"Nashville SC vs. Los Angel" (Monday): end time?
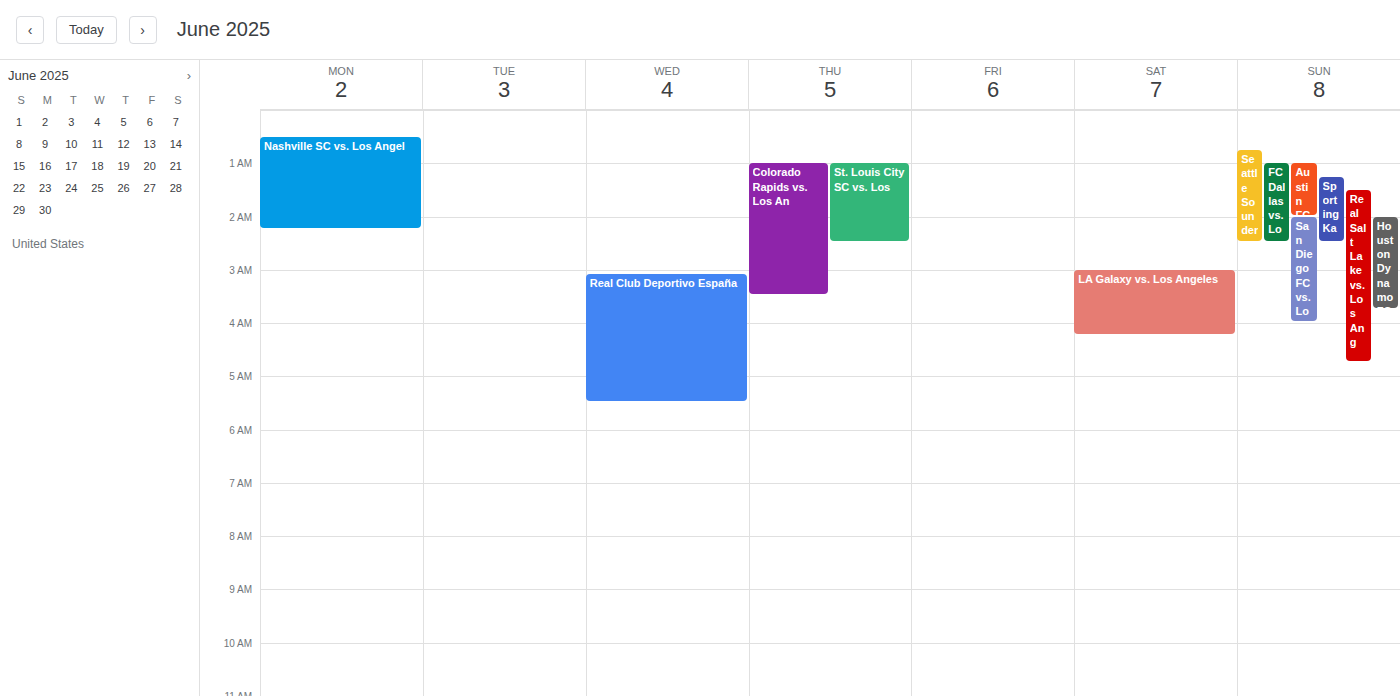
2:15 AM